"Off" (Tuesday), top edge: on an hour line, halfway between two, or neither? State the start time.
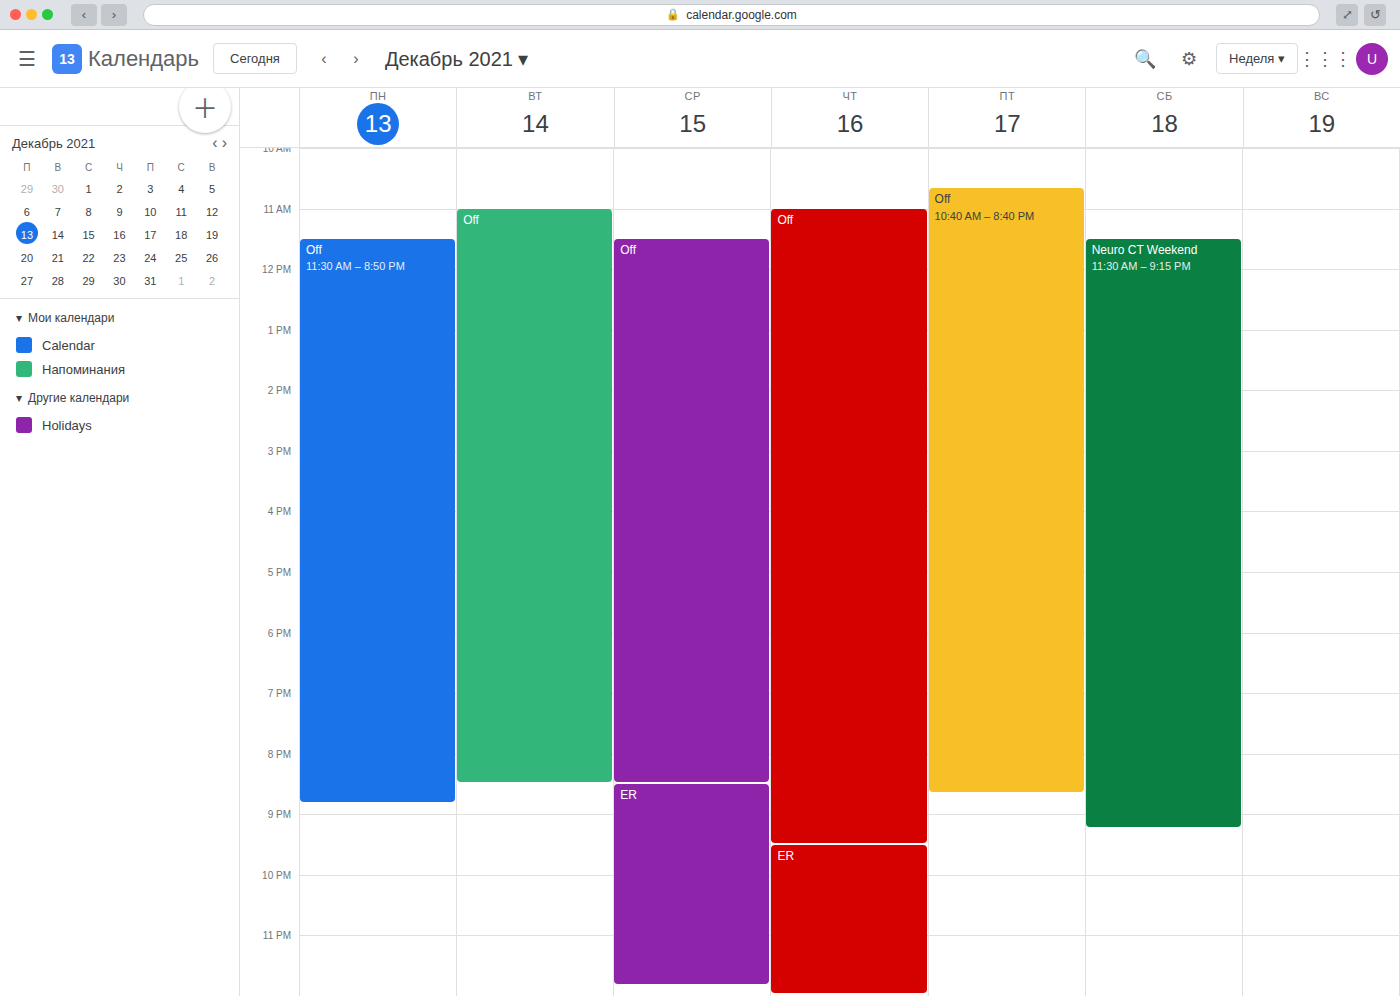
11:00 AM -- exactly on the 11 AM line.